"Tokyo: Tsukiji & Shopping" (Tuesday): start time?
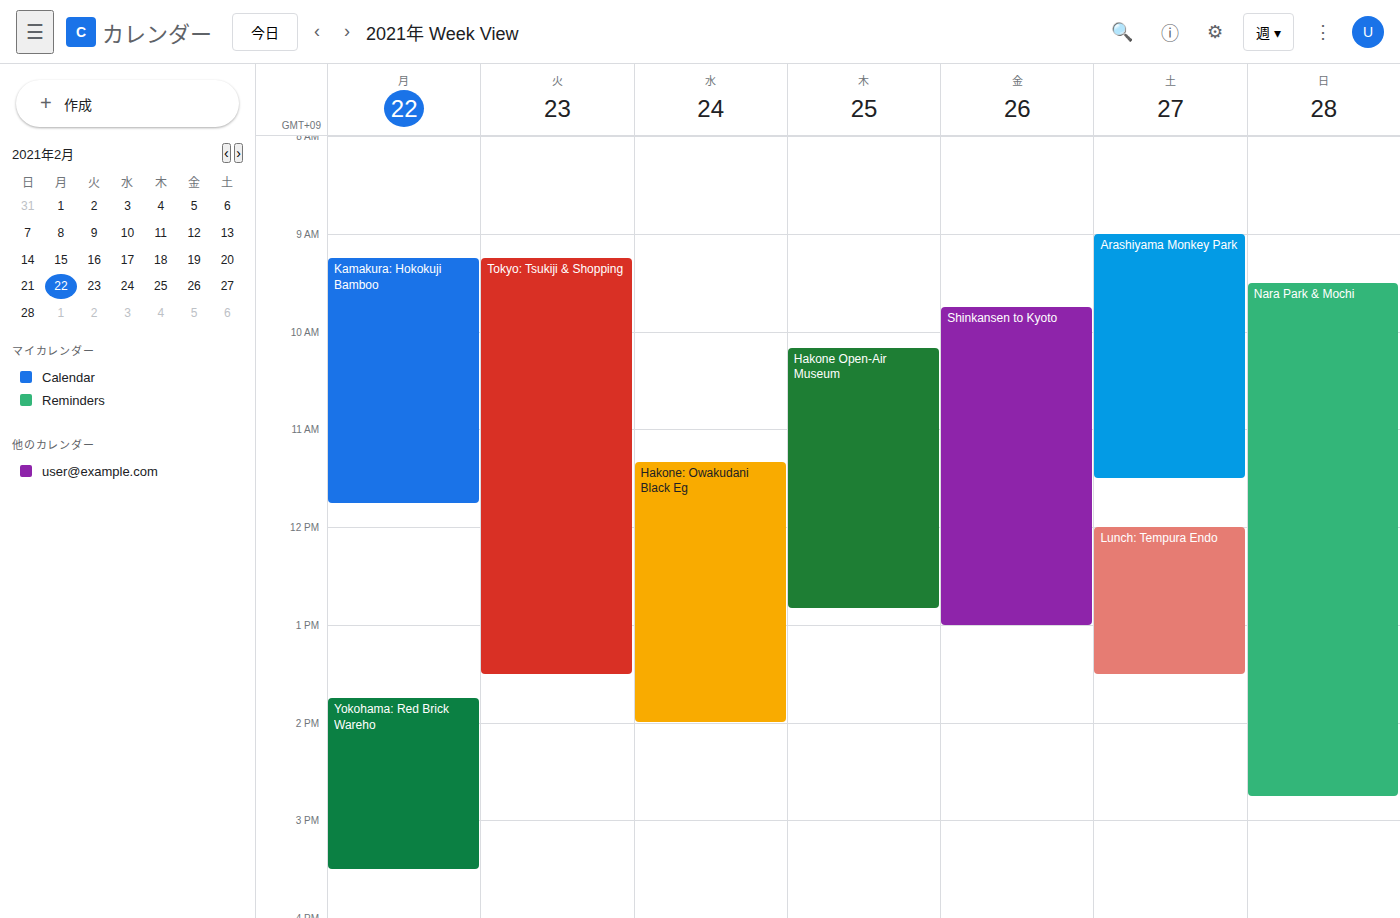
09:15